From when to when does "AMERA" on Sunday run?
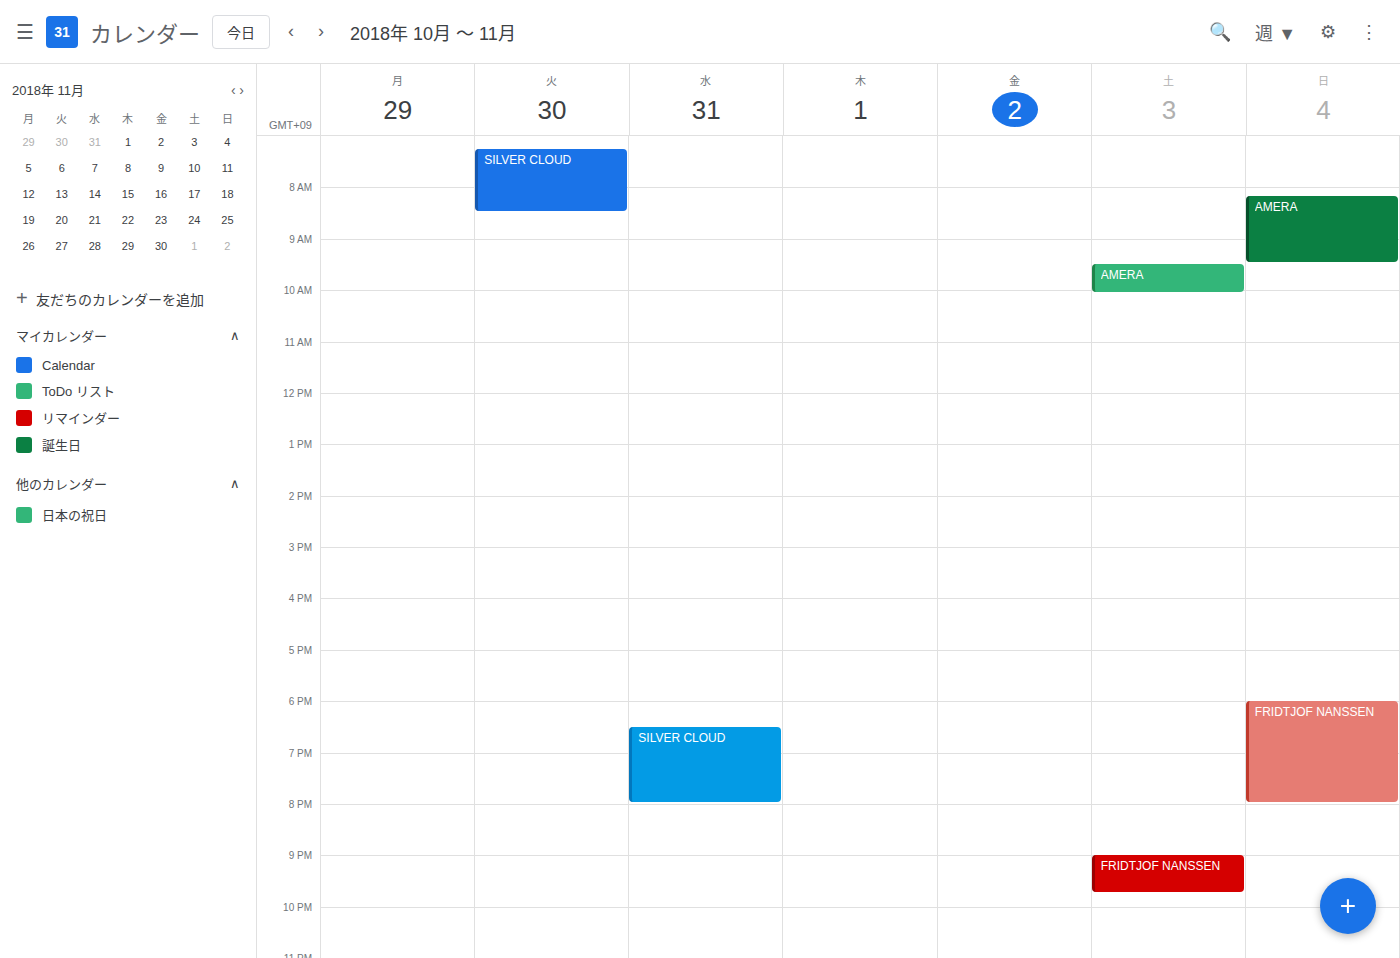
8:10 AM to 9:30 AM